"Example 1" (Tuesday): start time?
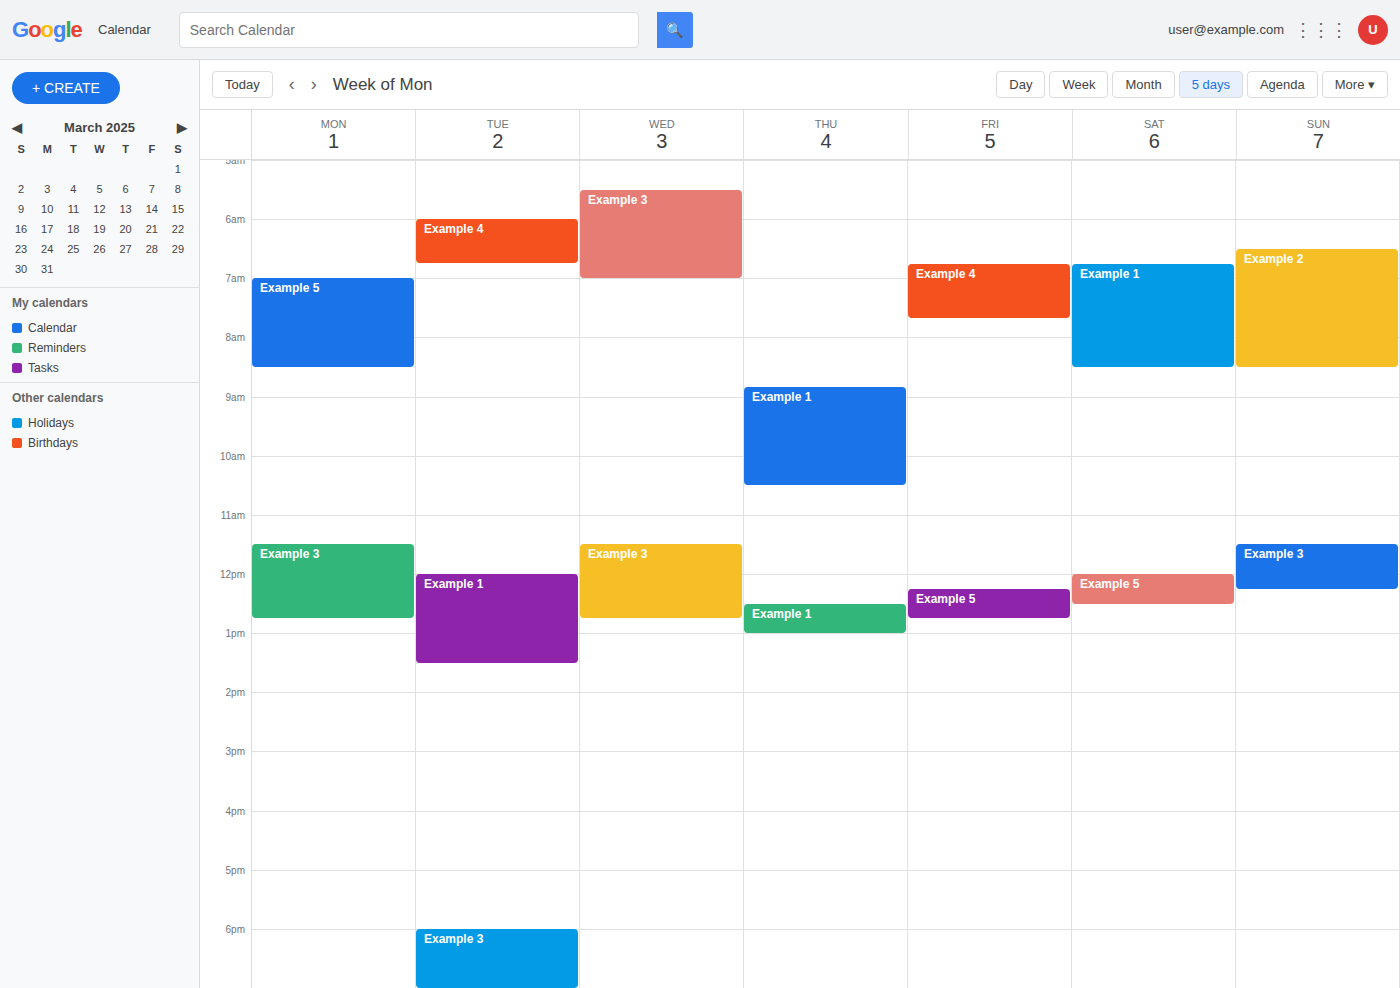
12:00 PM